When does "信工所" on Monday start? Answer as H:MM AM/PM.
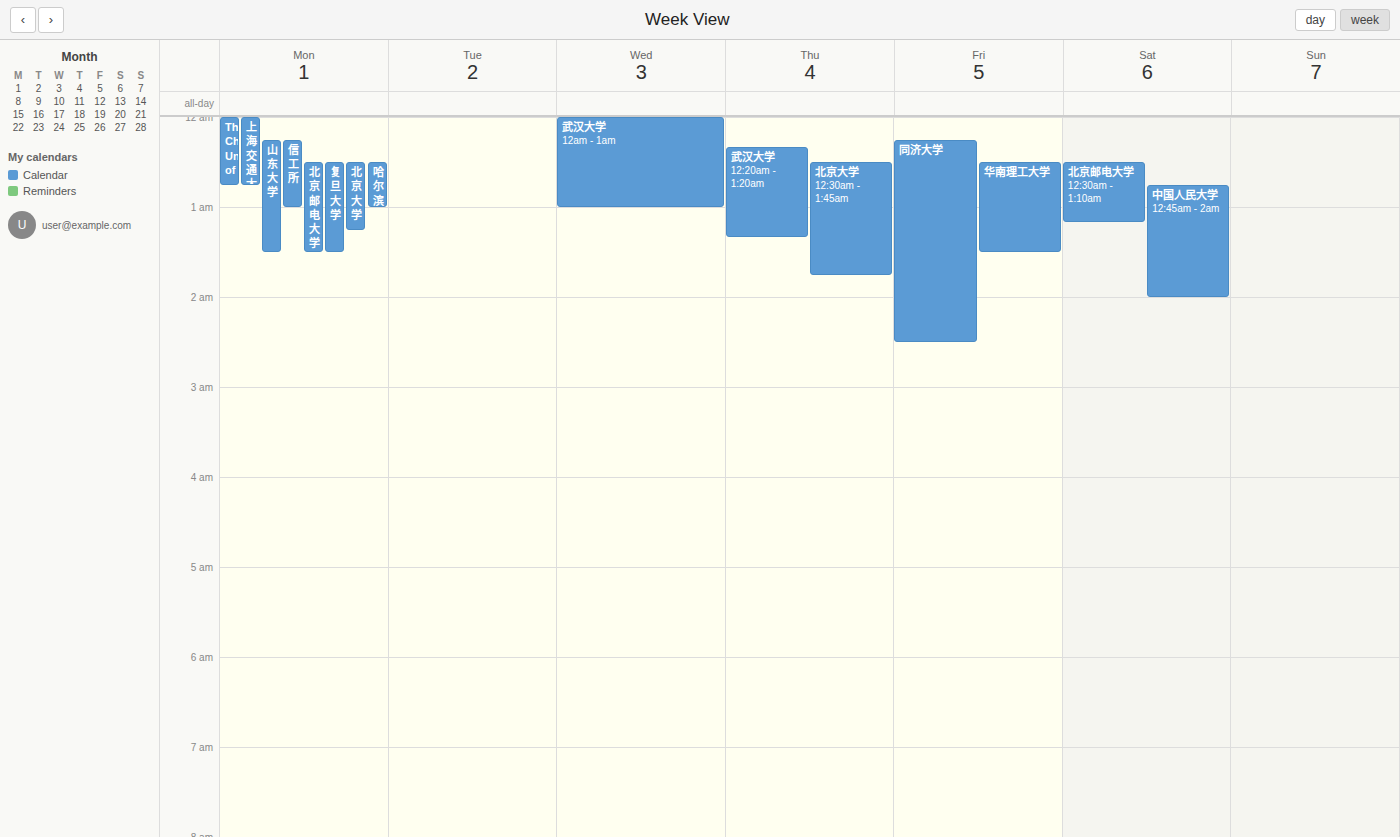
12:15 AM